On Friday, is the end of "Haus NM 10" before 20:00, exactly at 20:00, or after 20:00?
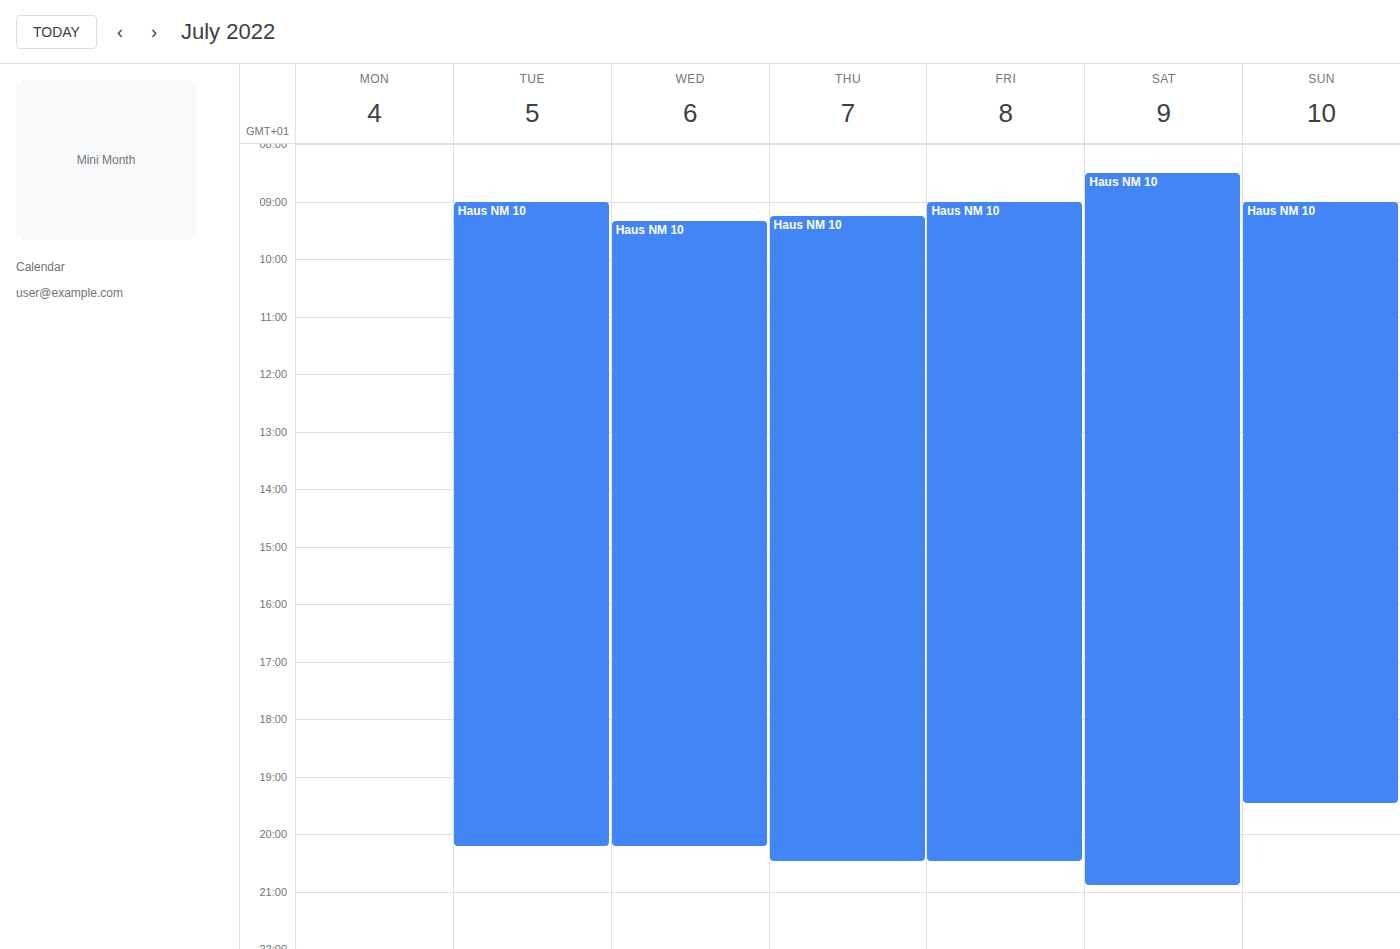
20:30 -- after 20:00, 30 minutes below the 20:00 line.